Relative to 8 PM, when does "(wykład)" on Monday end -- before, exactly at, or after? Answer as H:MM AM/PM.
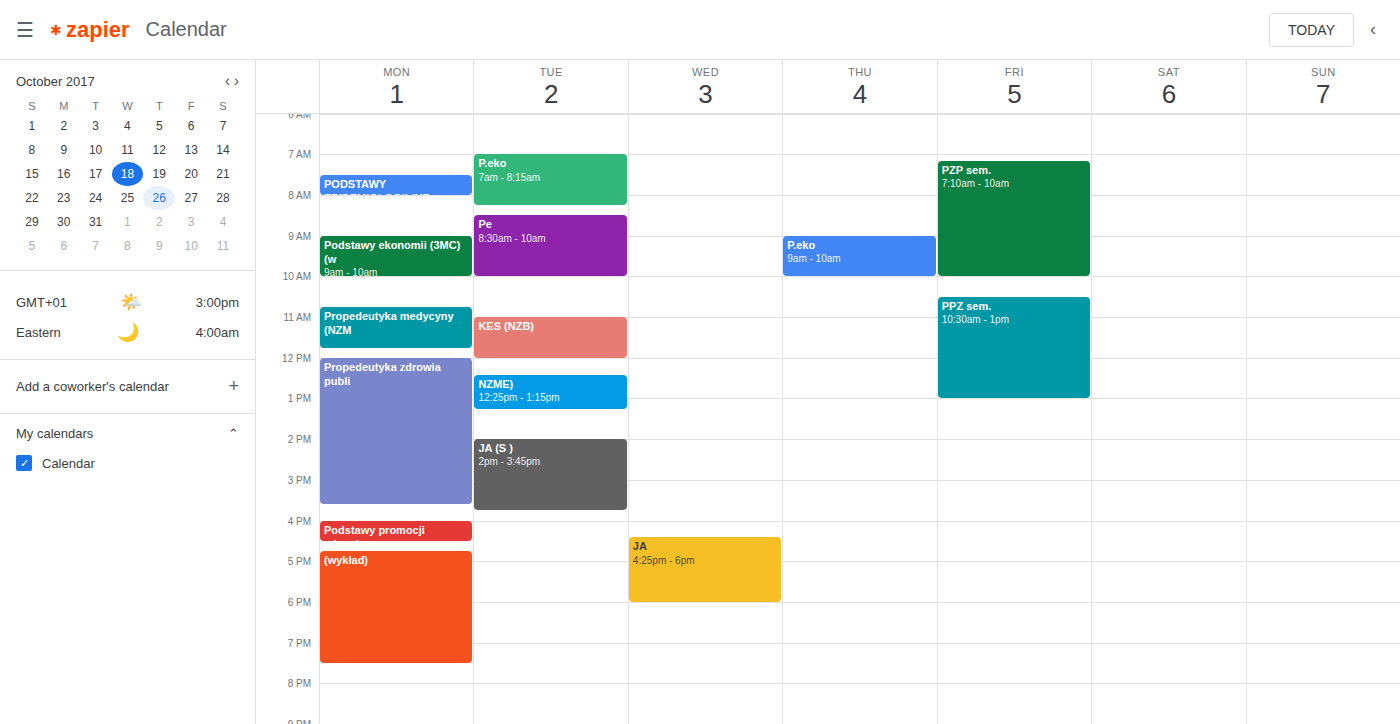
7:30 PM -- before 8 PM, 30 minutes above the 8 PM line.